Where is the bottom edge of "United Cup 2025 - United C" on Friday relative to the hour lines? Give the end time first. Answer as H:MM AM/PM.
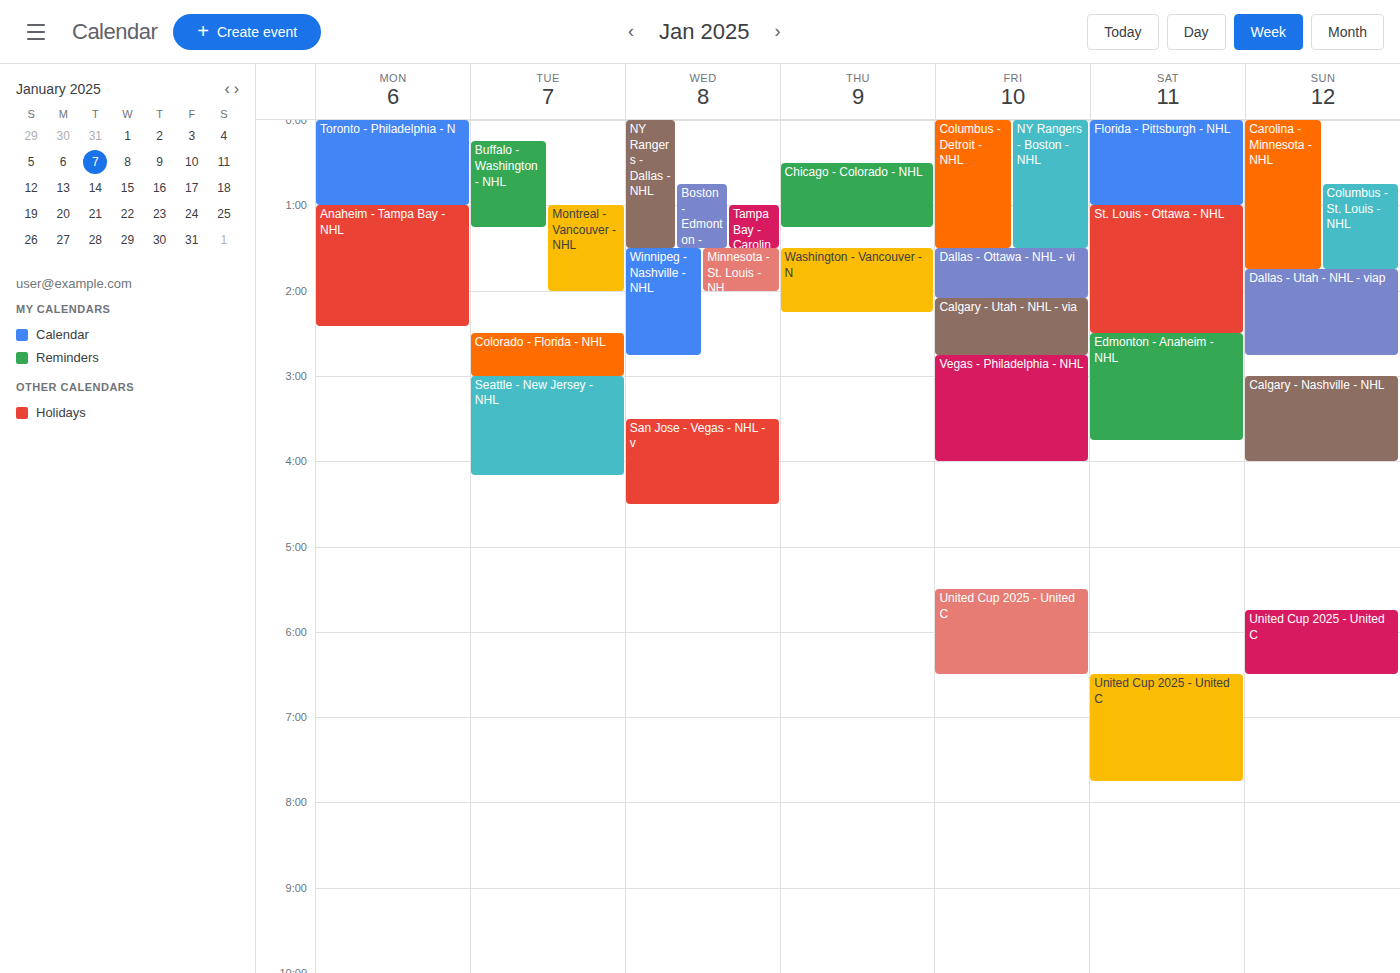
6:30 AM -- halfway between the 6 AM and 7 AM lines.